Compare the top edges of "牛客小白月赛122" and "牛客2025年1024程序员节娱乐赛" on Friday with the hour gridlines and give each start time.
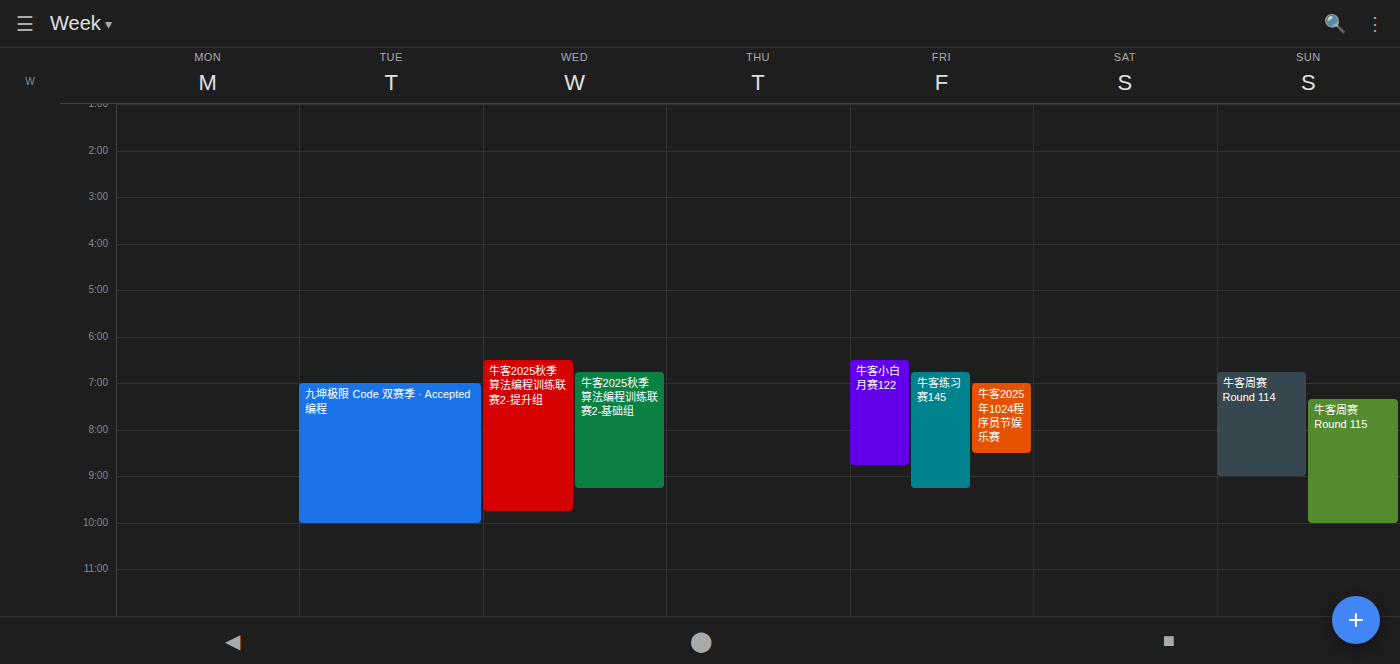
"牛客小白月赛122": 6:30 PM, halfway between the 6 PM and 7 PM lines. "牛客2025年1024程序员节娱乐赛": 7:00 PM, exactly on the 7 PM line.